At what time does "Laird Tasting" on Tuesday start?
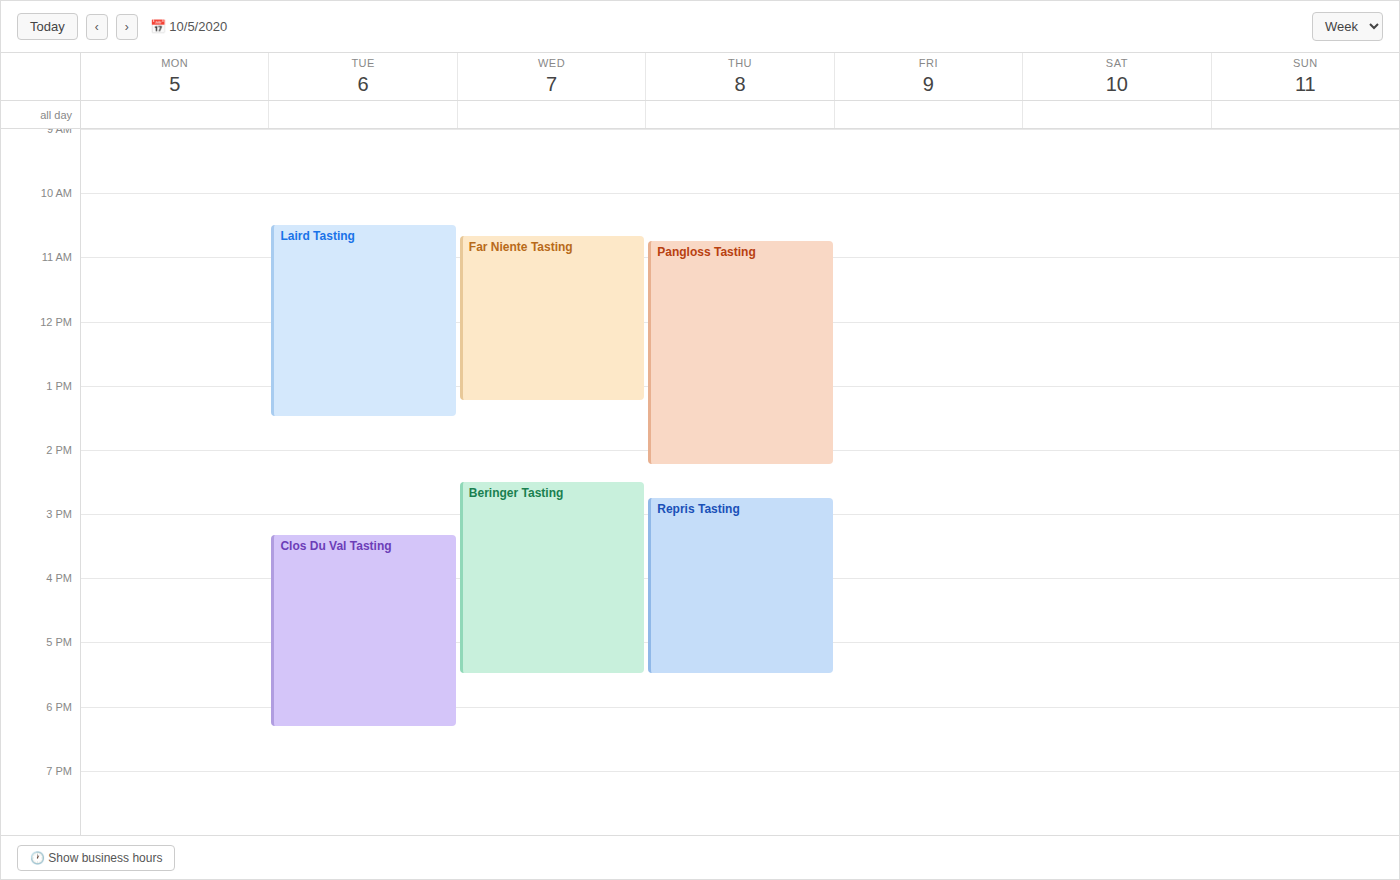
10:30